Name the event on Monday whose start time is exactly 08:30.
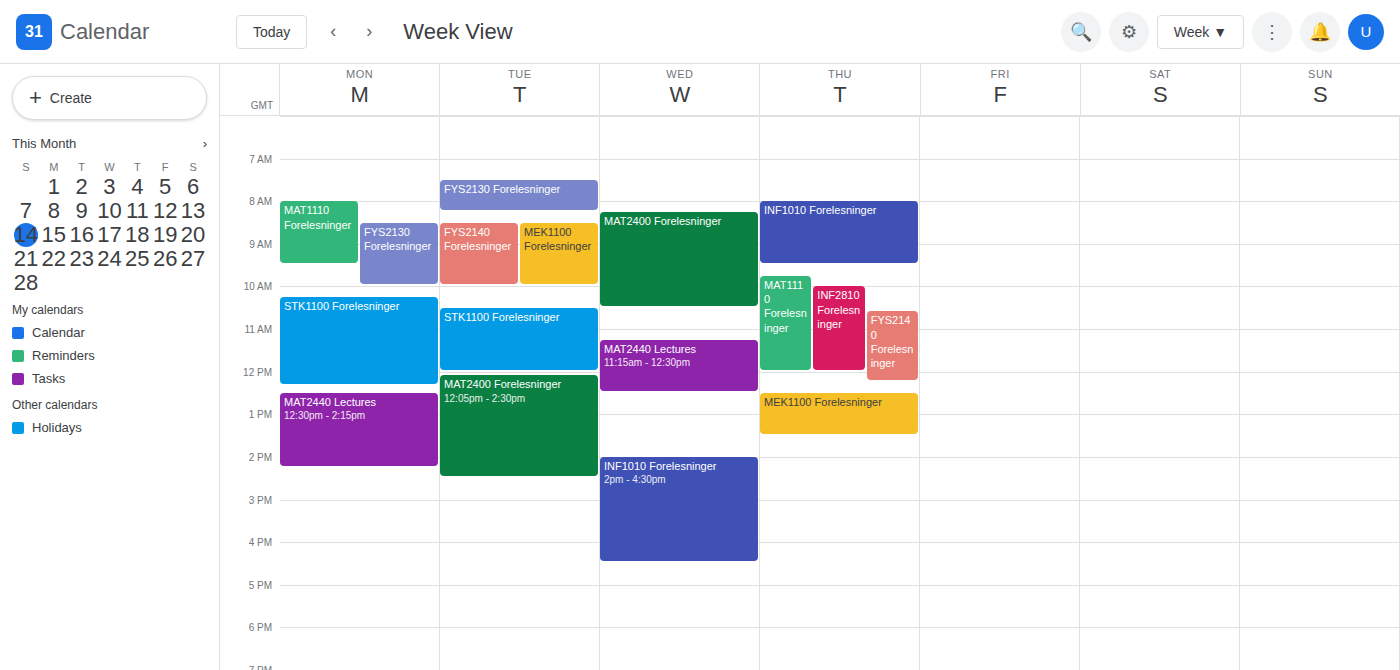
"FYS2130 Forelesninger"